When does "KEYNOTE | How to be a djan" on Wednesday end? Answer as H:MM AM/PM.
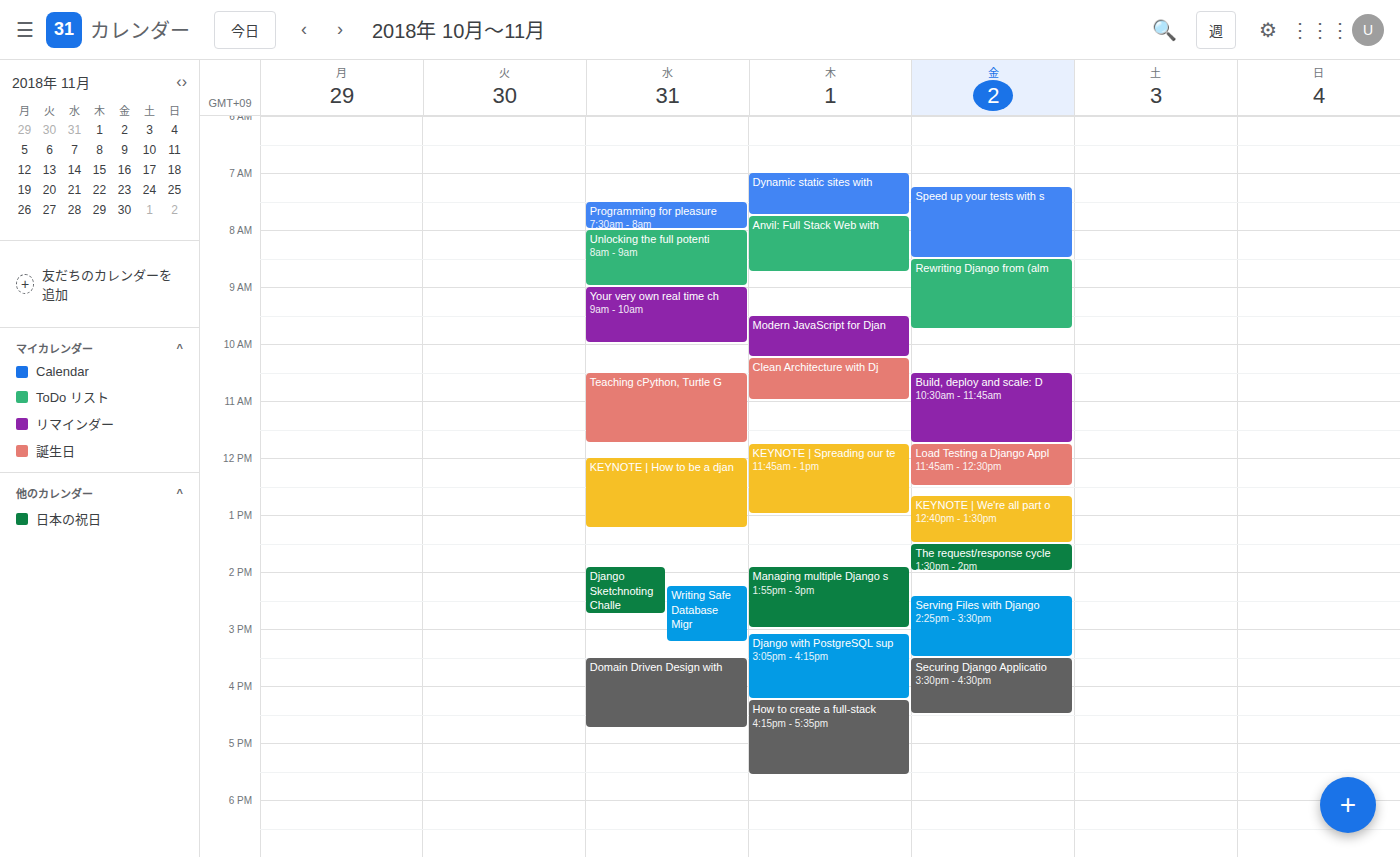
1:15 PM